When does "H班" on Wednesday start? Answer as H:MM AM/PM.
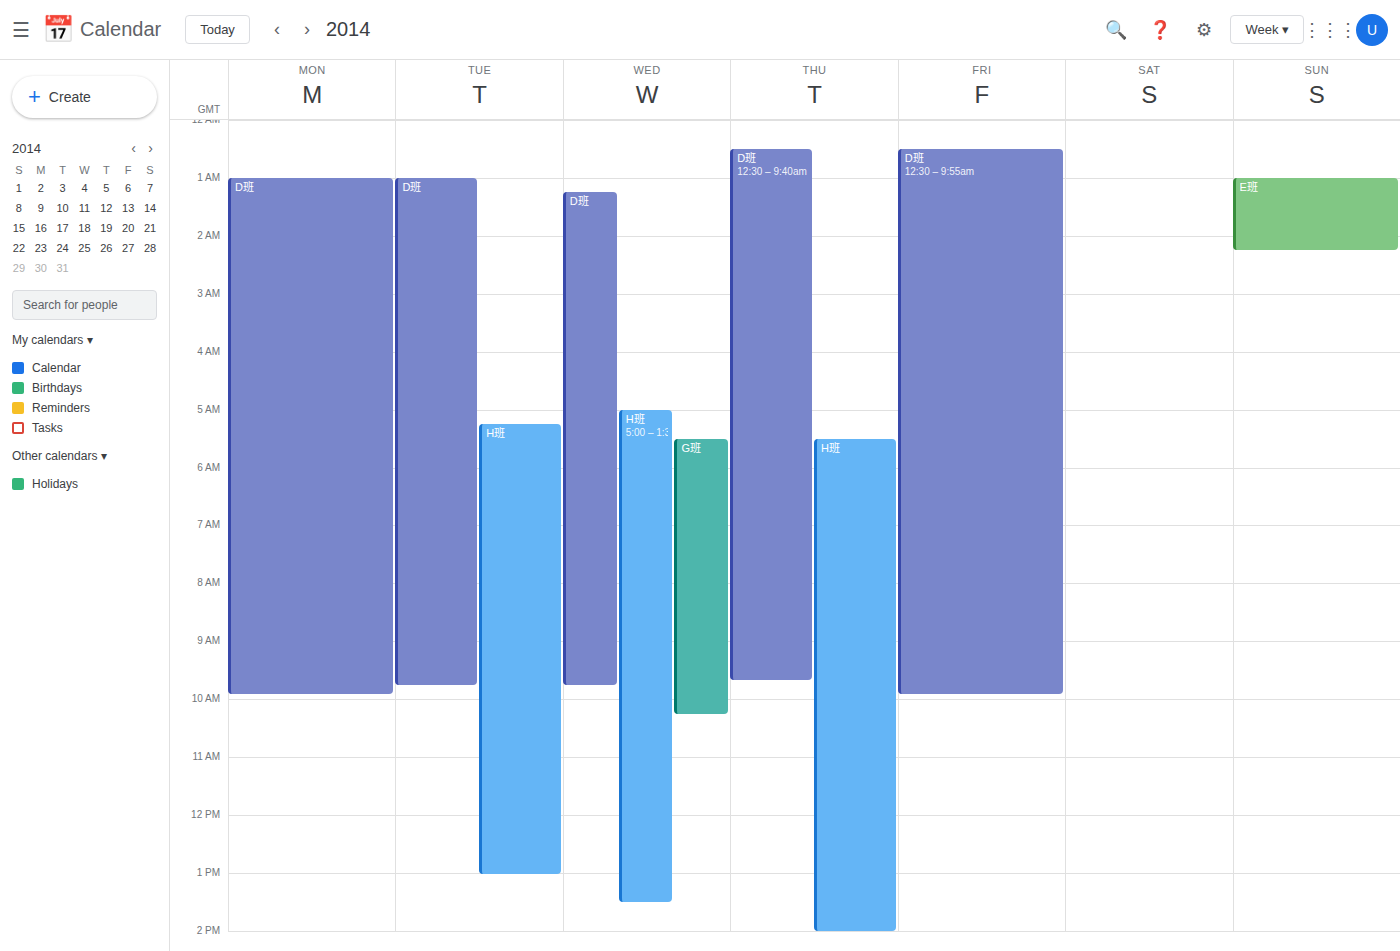
5:00 AM